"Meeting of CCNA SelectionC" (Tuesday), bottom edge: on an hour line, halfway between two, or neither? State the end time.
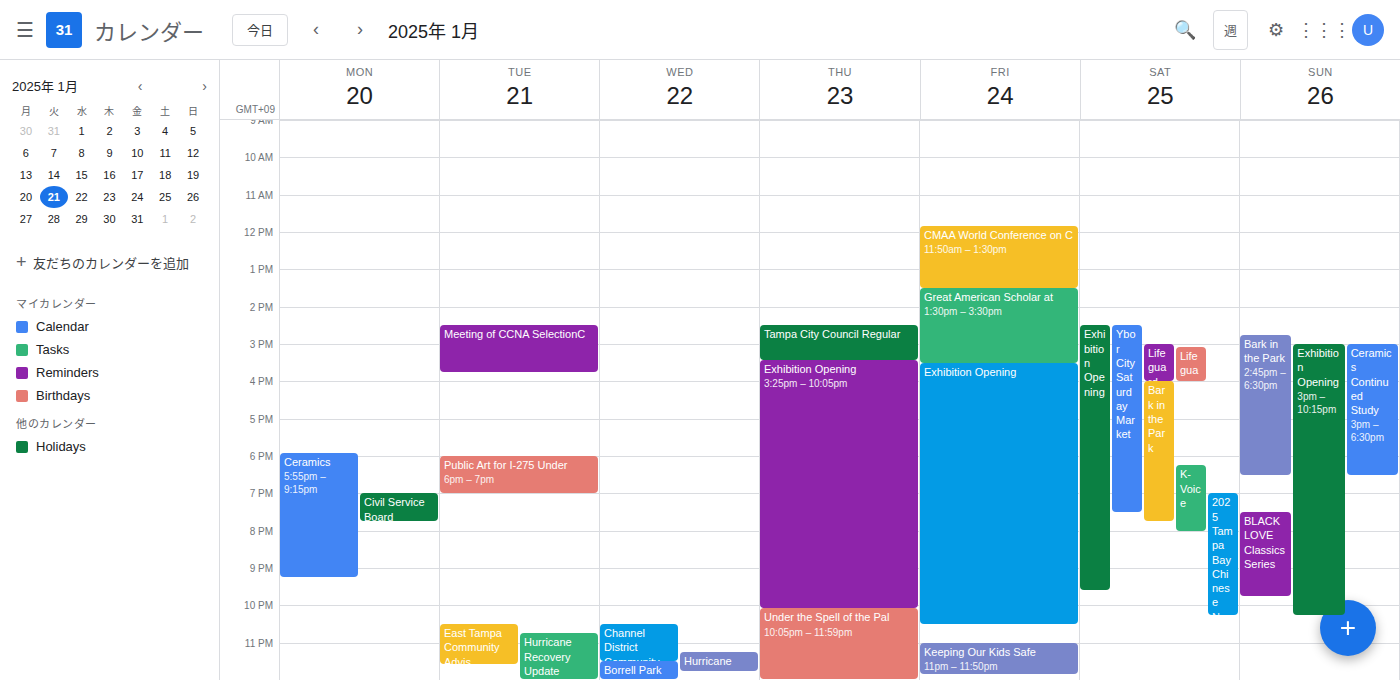
3:45 PM -- neither: three quarters of the way from the 3 PM line to the 4 PM line.